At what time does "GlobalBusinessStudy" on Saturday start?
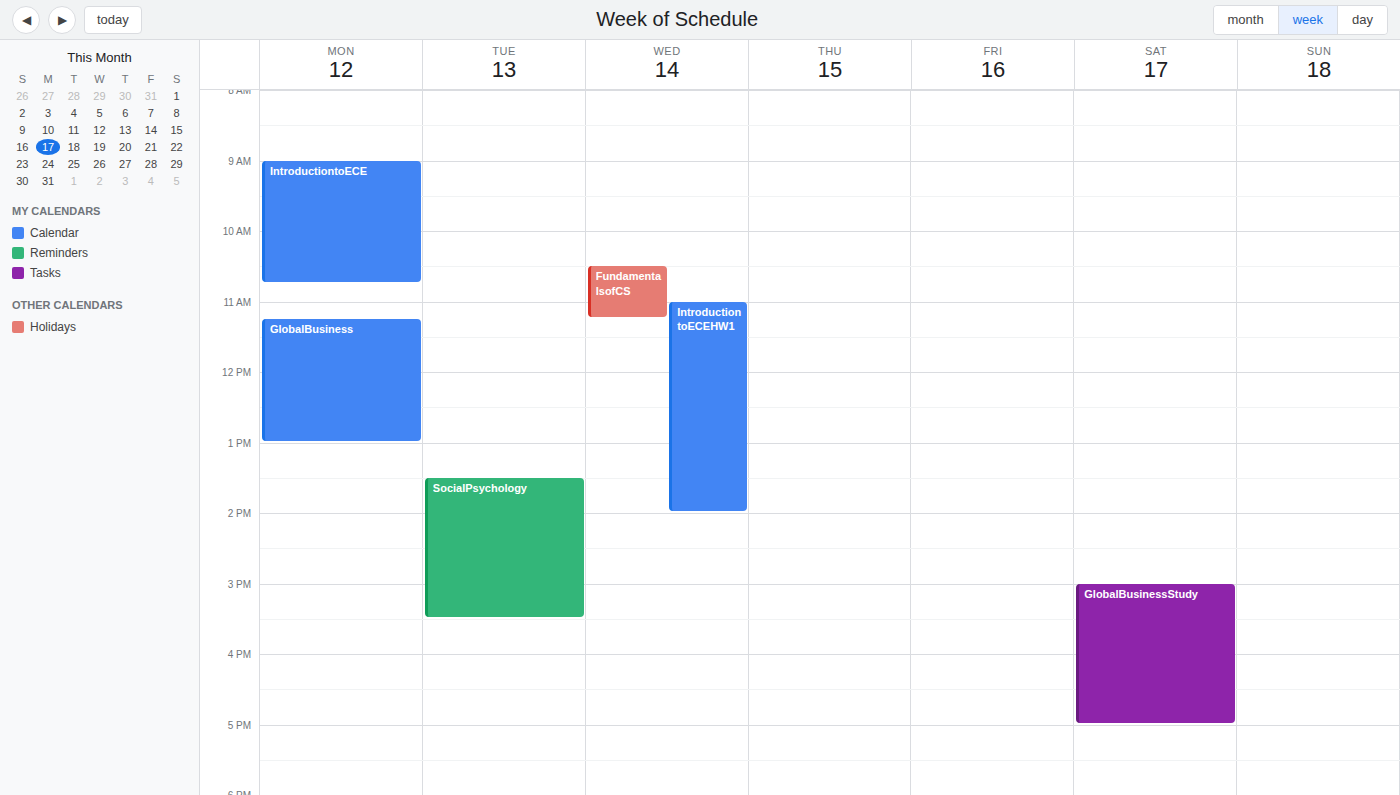
15:00